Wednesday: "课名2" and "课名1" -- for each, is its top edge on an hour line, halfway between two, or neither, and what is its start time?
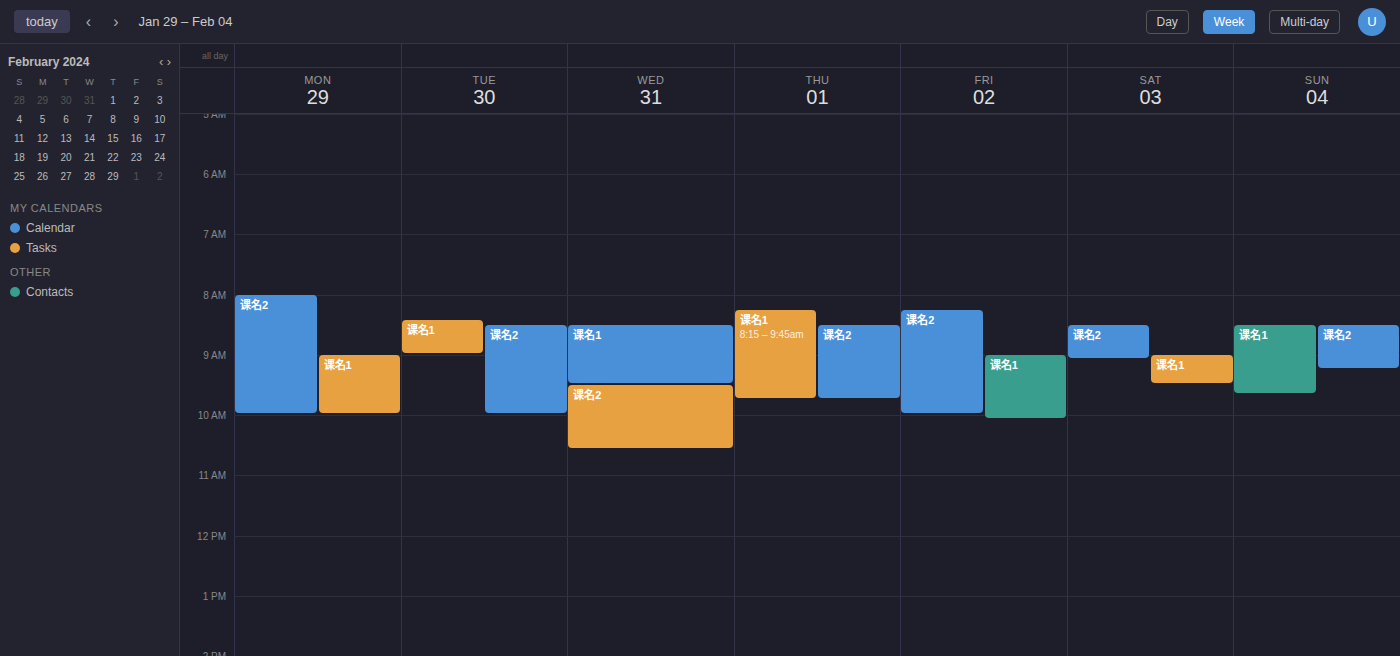
"课名2": 9:30 AM, halfway between the 9 AM and 10 AM lines. "课名1": 8:30 AM, halfway between the 8 AM and 9 AM lines.